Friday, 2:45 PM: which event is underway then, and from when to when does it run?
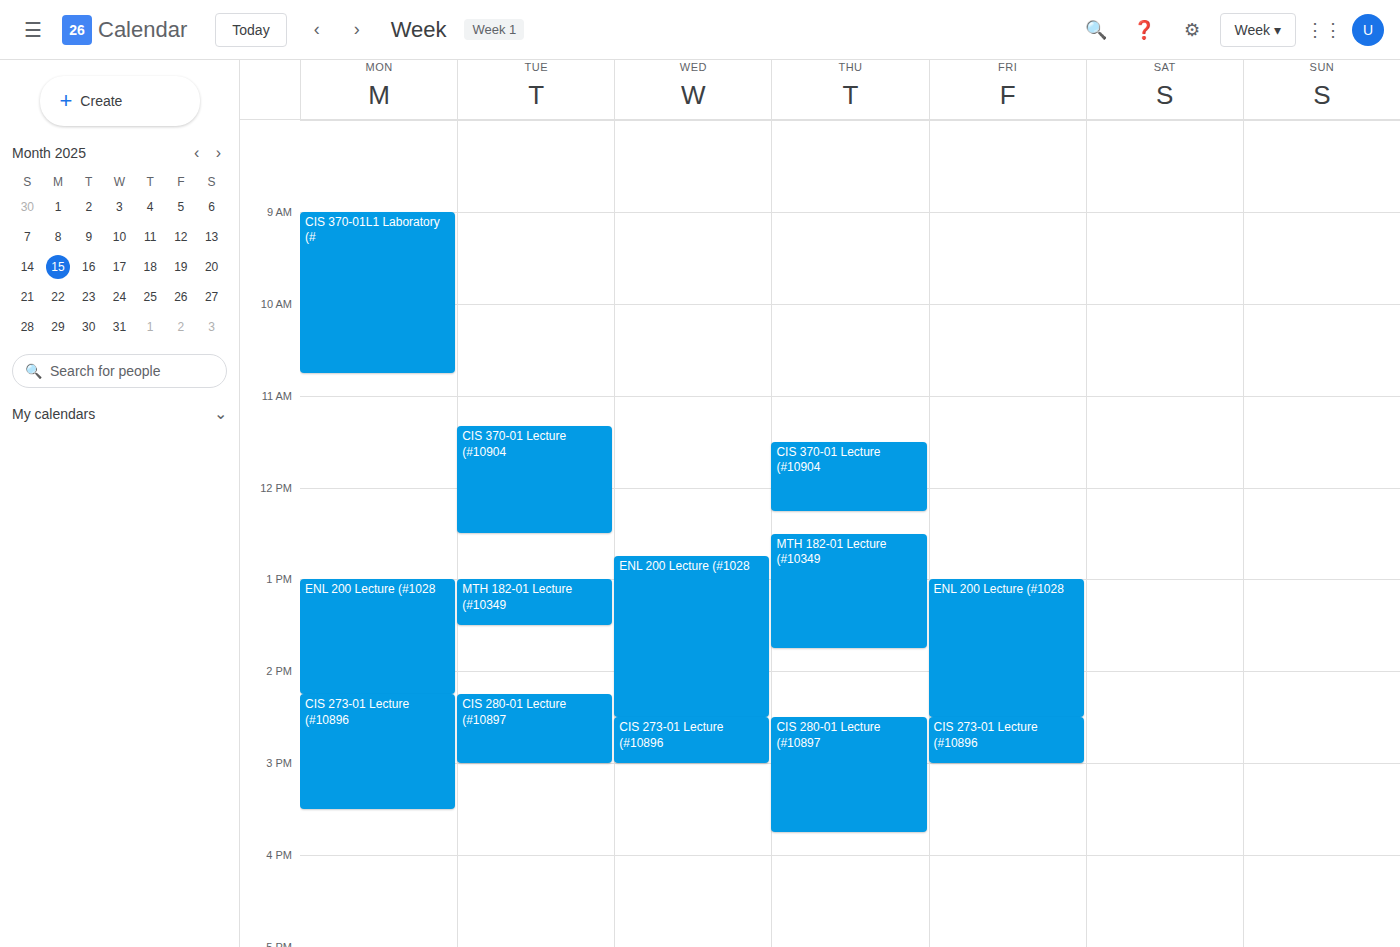
"CIS 273-01 Lecture (#10896", 2:30 PM to 3:00 PM